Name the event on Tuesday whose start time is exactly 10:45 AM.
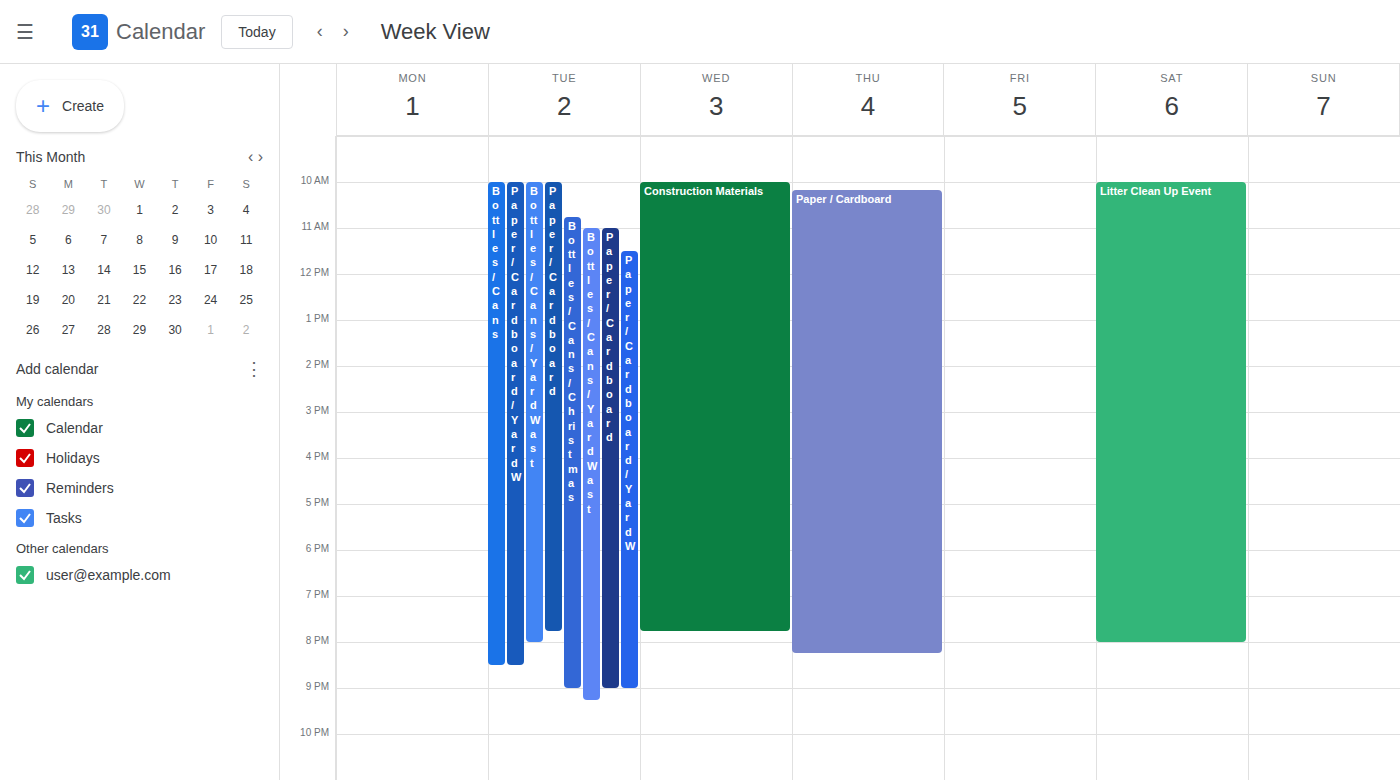
"Bottles / Cans / Christmas"